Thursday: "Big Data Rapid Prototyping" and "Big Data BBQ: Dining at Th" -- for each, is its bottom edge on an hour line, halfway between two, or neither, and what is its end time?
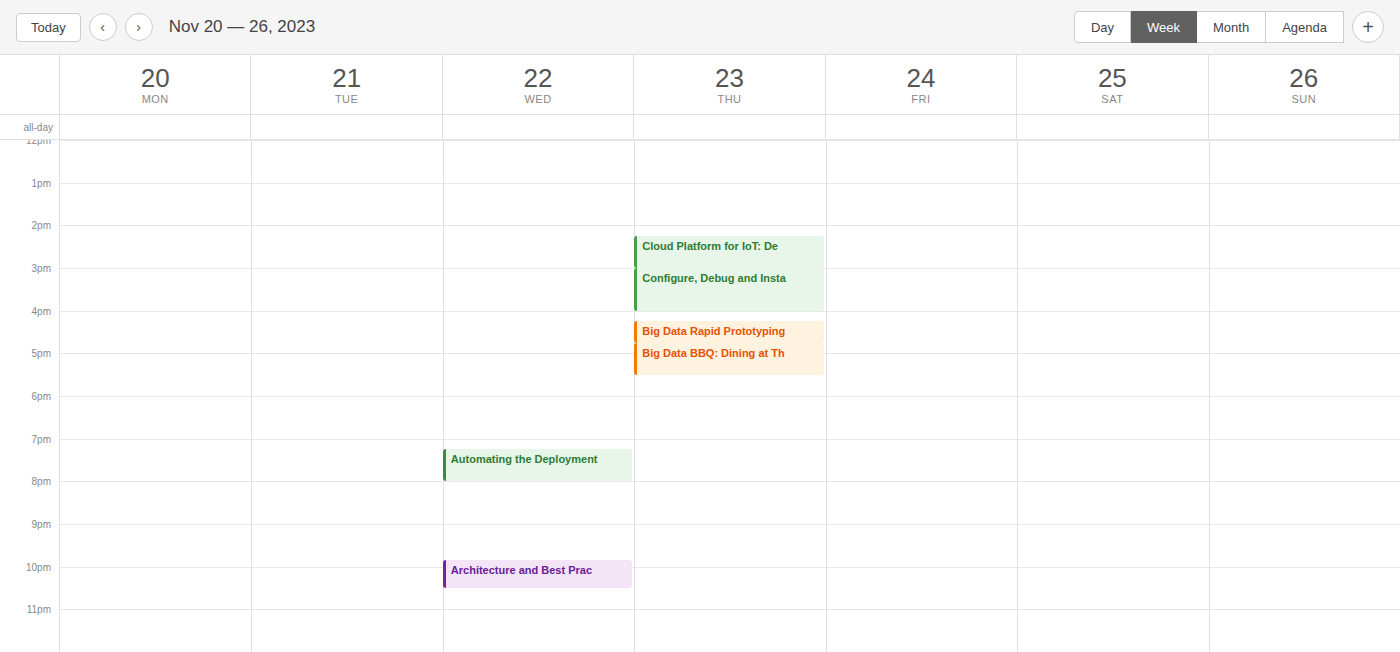
"Big Data Rapid Prototyping": 4:45 PM, neither: three quarters of the way from the 4 PM line to the 5 PM line. "Big Data BBQ: Dining at Th": 5:30 PM, halfway between the 5 PM and 6 PM lines.